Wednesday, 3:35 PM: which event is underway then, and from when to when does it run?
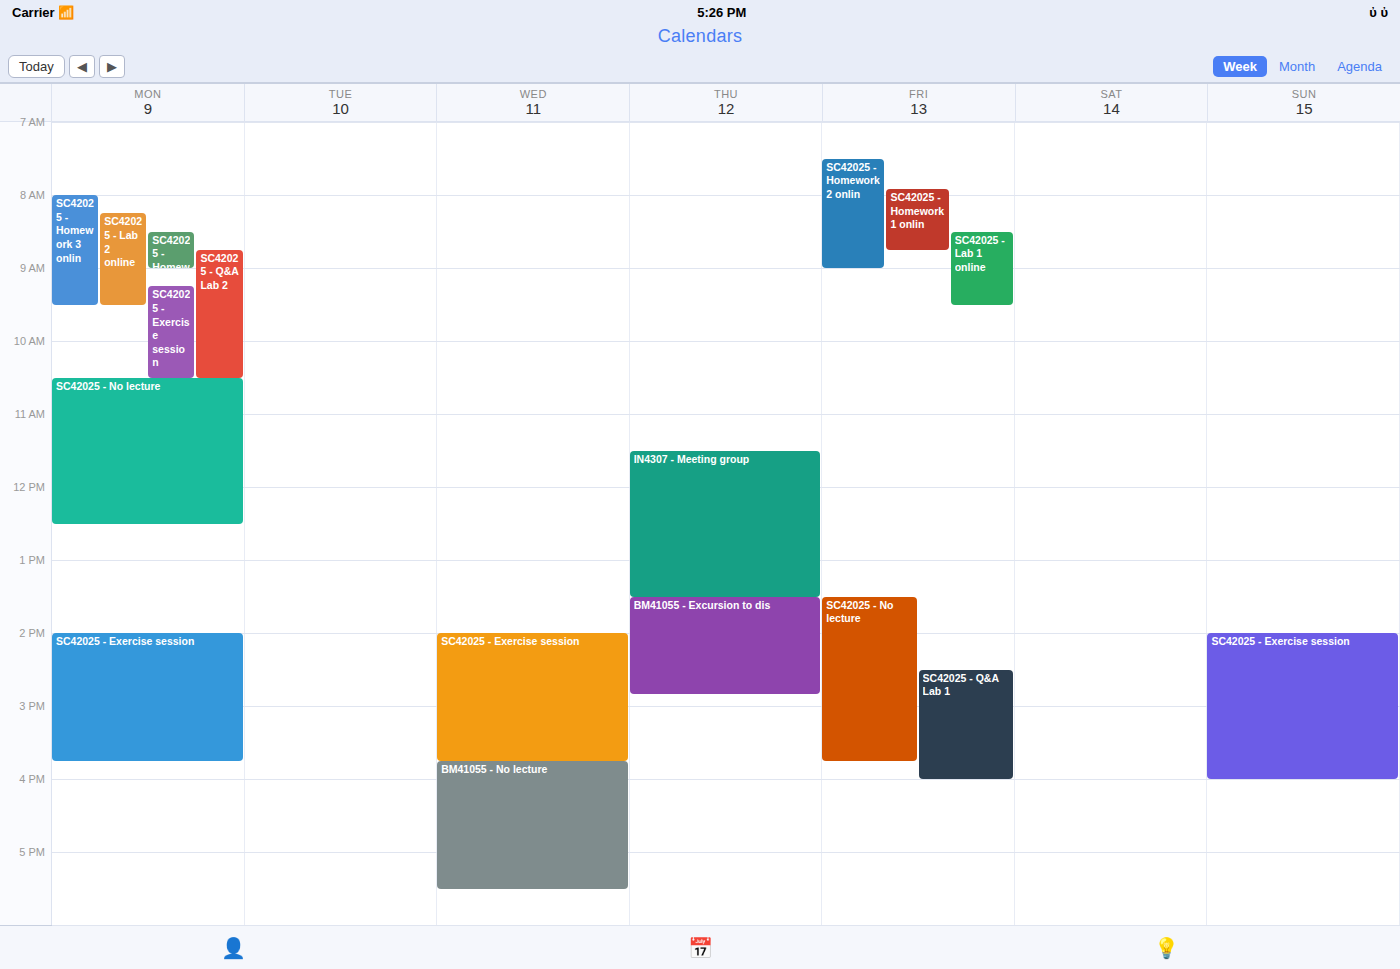
"SC42025 - Exercise session", 2:00 PM to 3:45 PM